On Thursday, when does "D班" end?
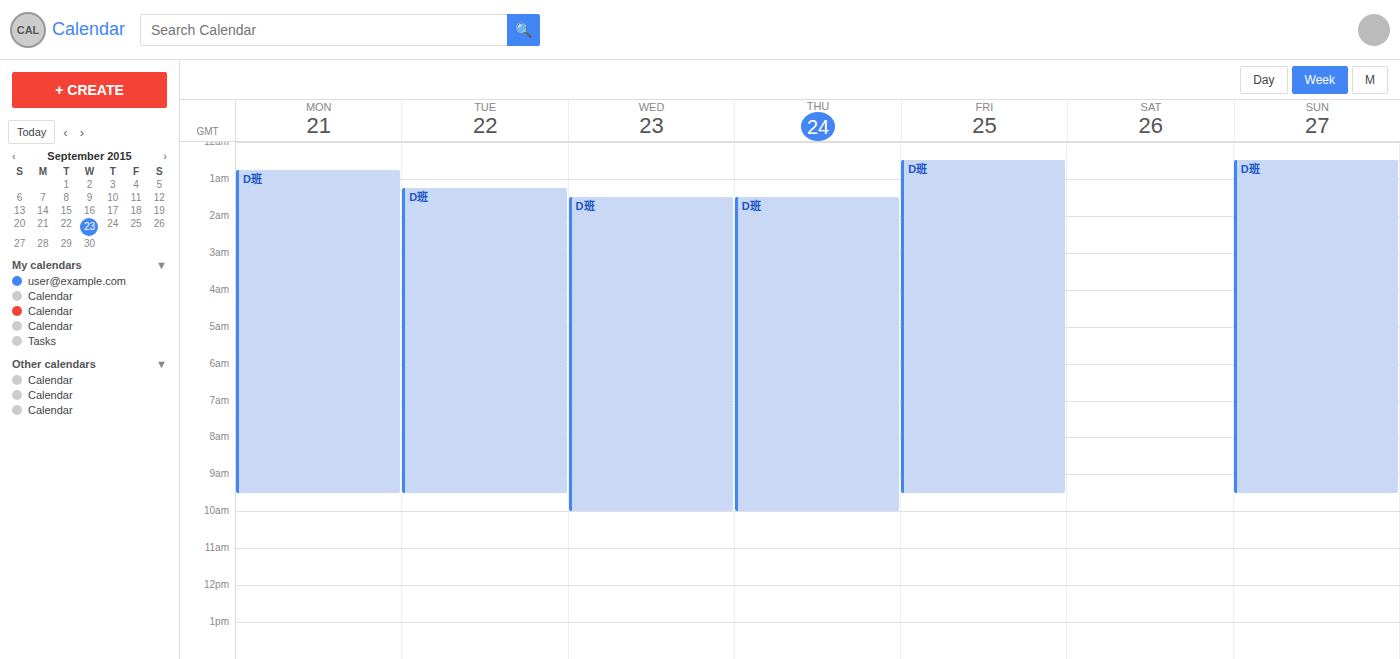
10:00 AM